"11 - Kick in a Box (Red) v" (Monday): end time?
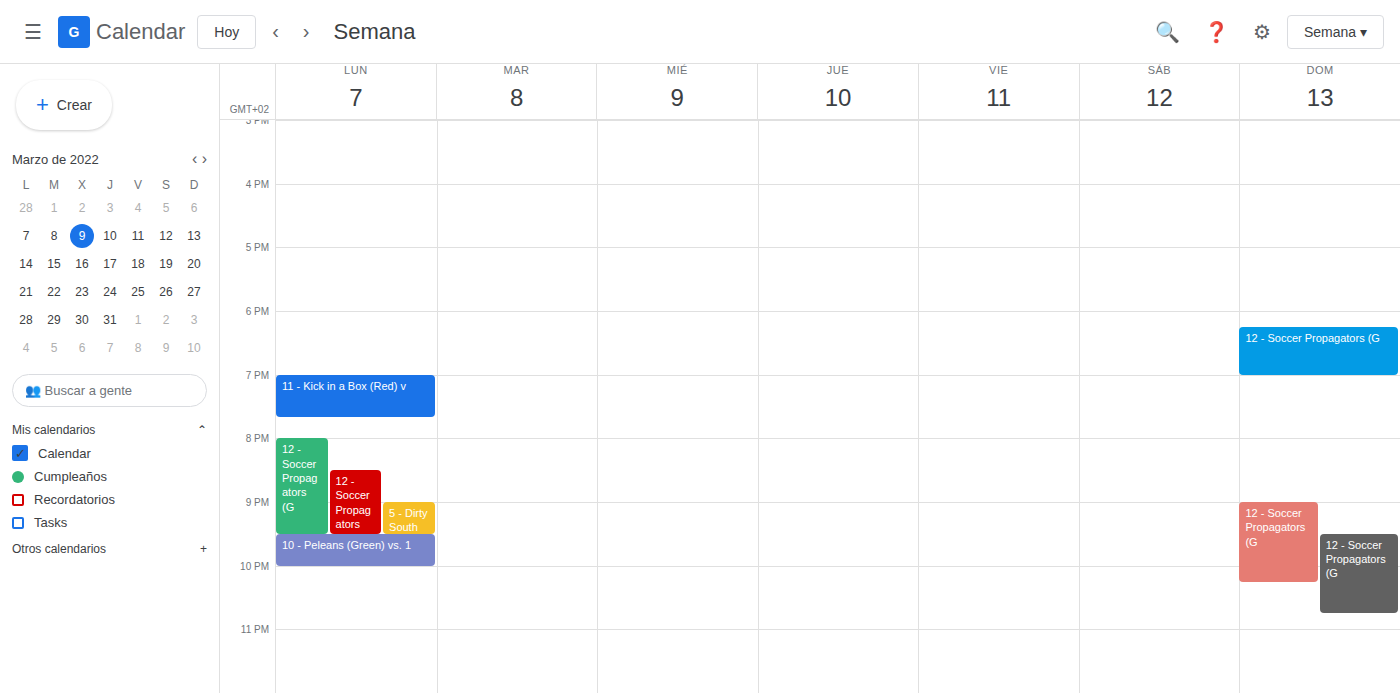
7:40 PM